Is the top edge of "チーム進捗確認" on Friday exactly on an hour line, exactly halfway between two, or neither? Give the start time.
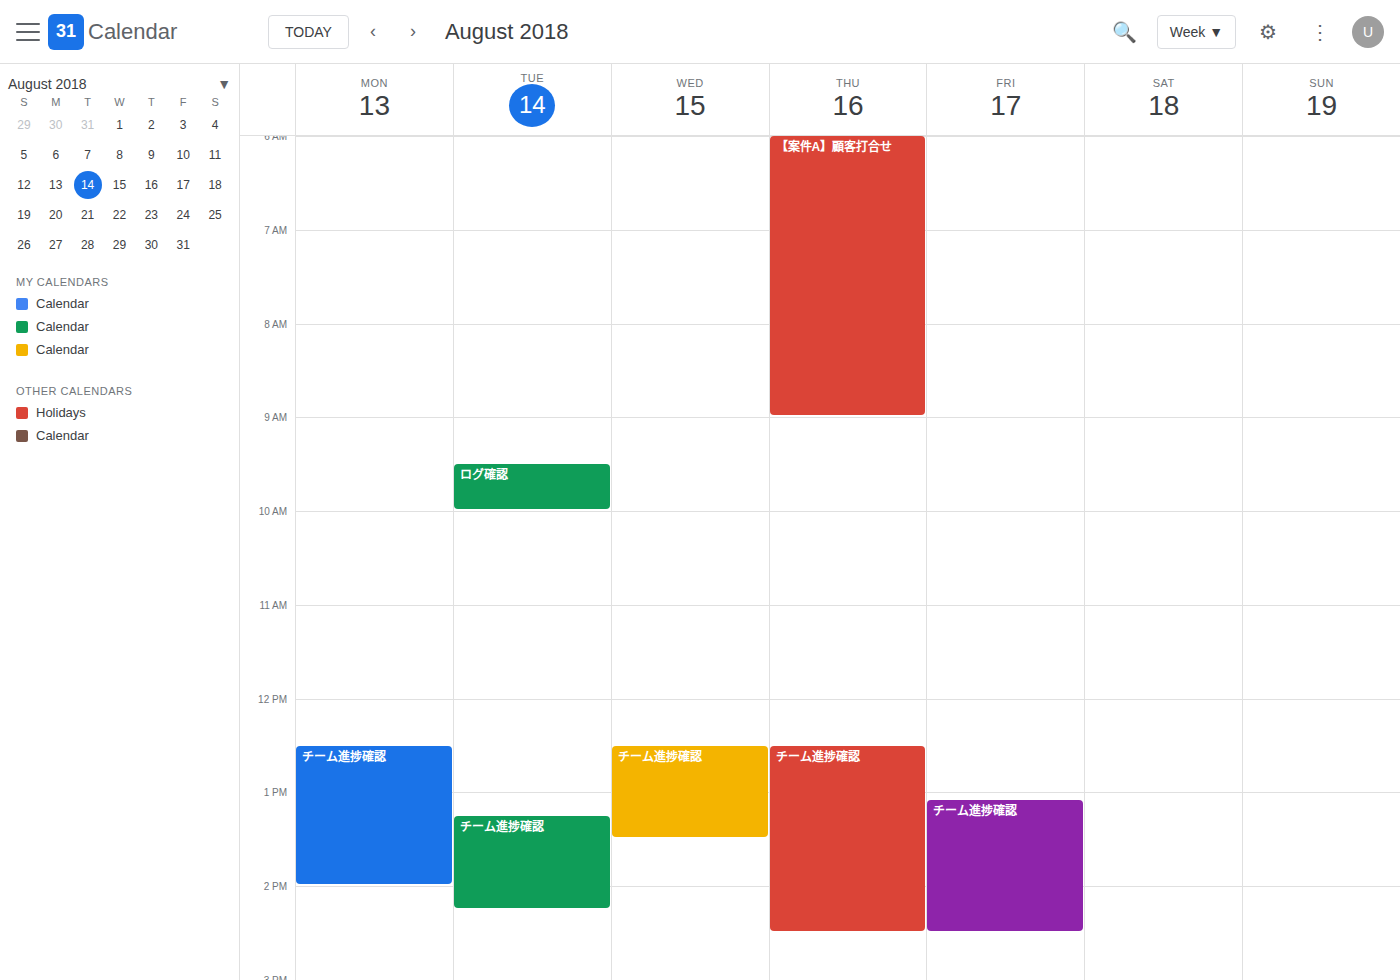
1:05 PM -- neither: 5 minutes below the 1 PM line and 55 minutes above the 2 PM line.